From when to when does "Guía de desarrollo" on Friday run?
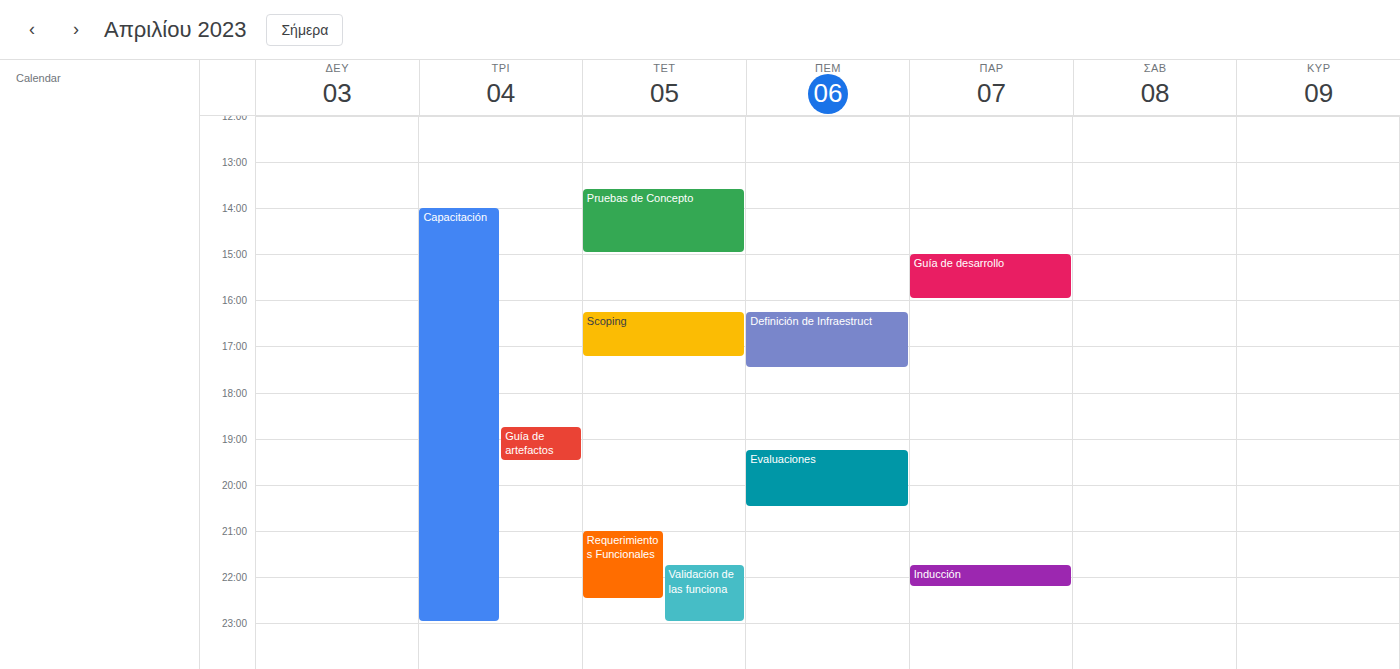
3:00 PM to 4:00 PM